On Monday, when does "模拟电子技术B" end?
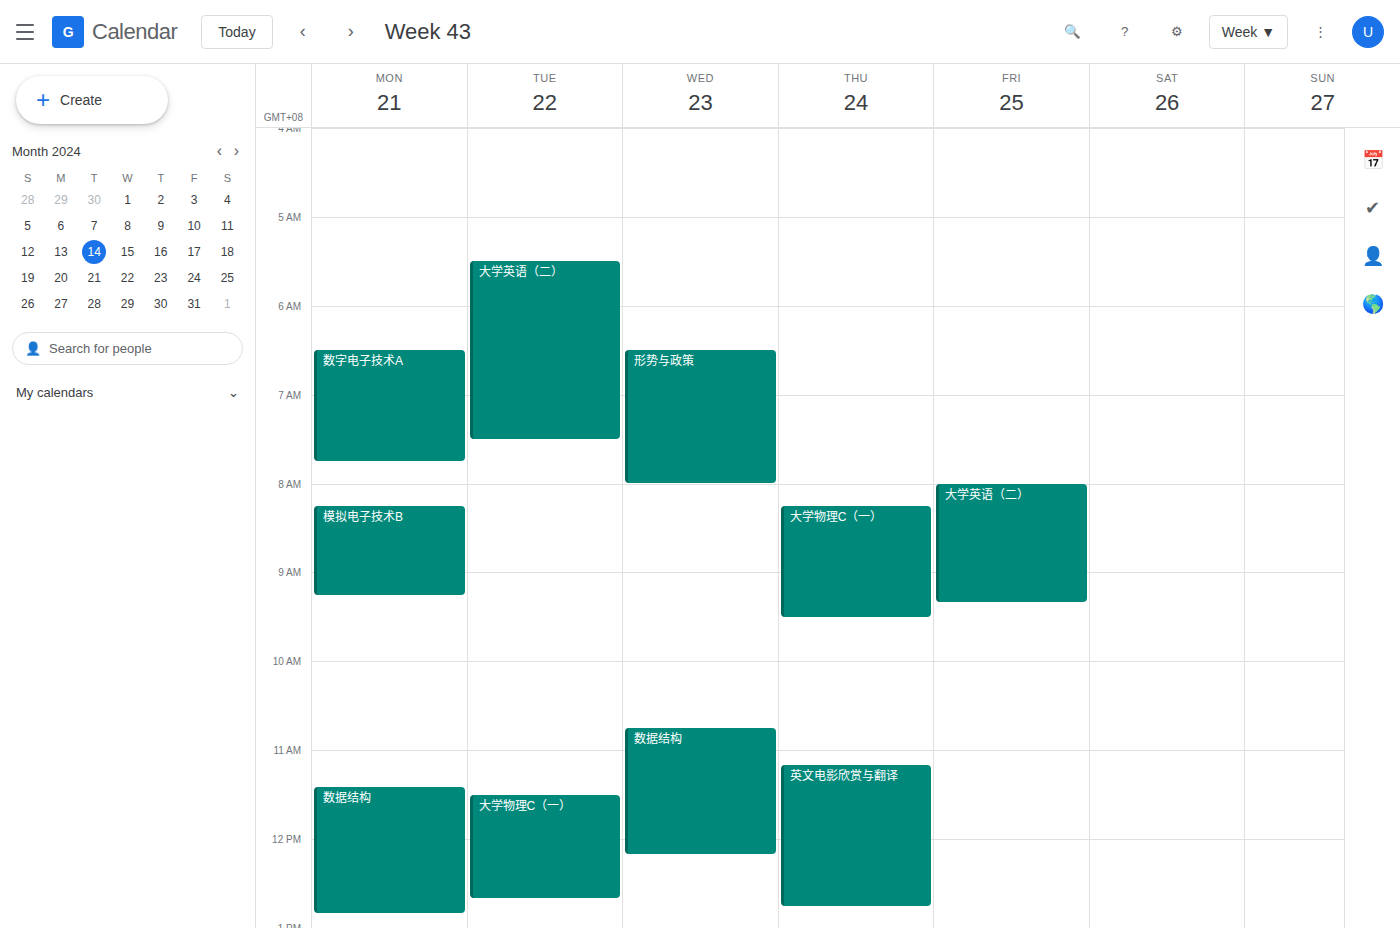
9:15 AM